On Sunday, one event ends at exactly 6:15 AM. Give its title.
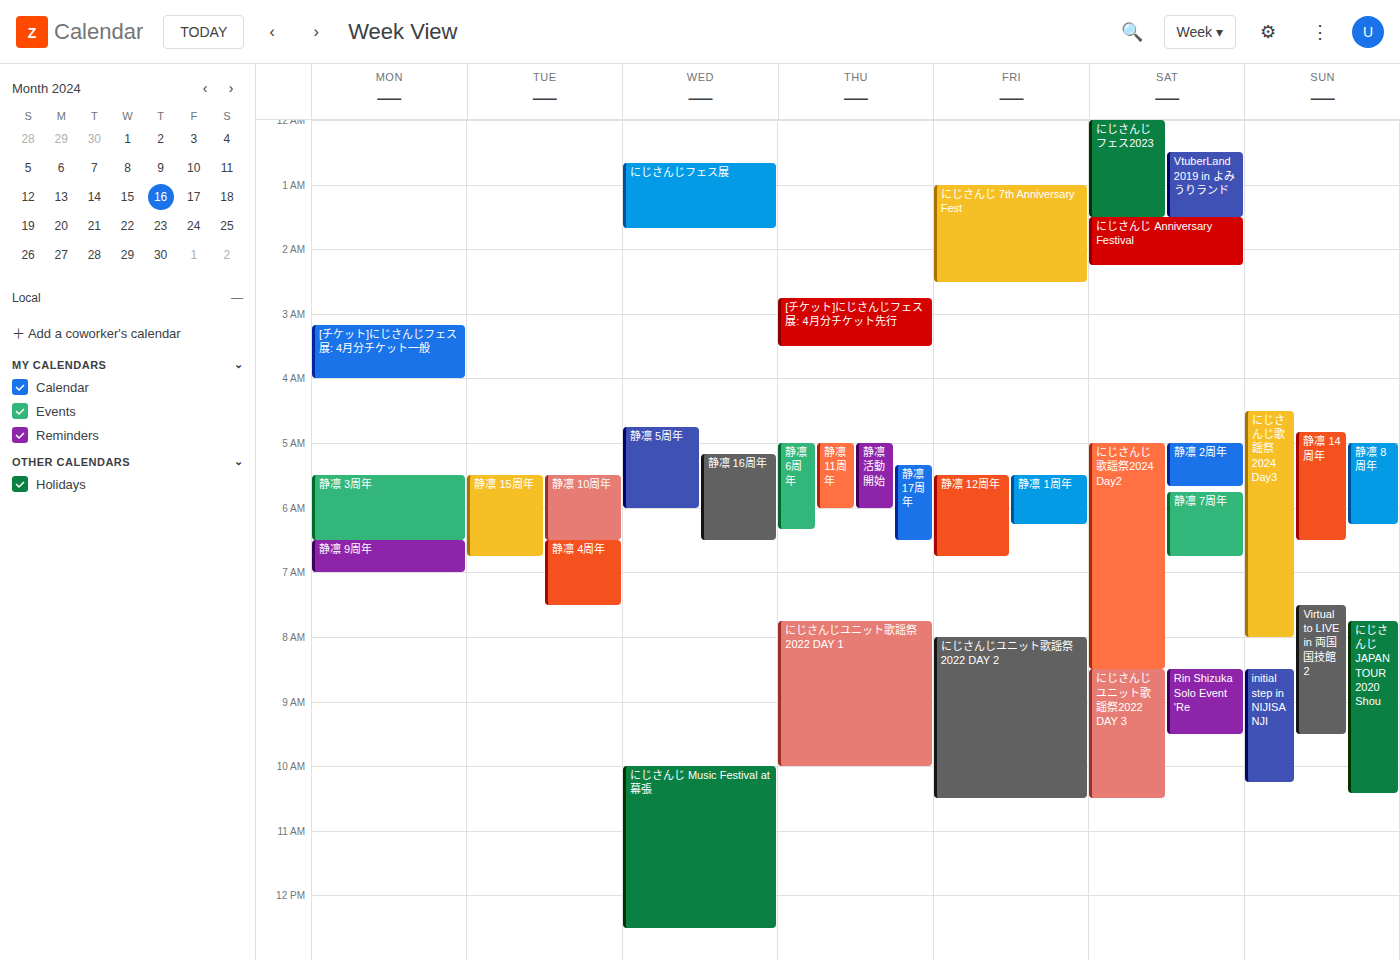
"静凛 8周年"